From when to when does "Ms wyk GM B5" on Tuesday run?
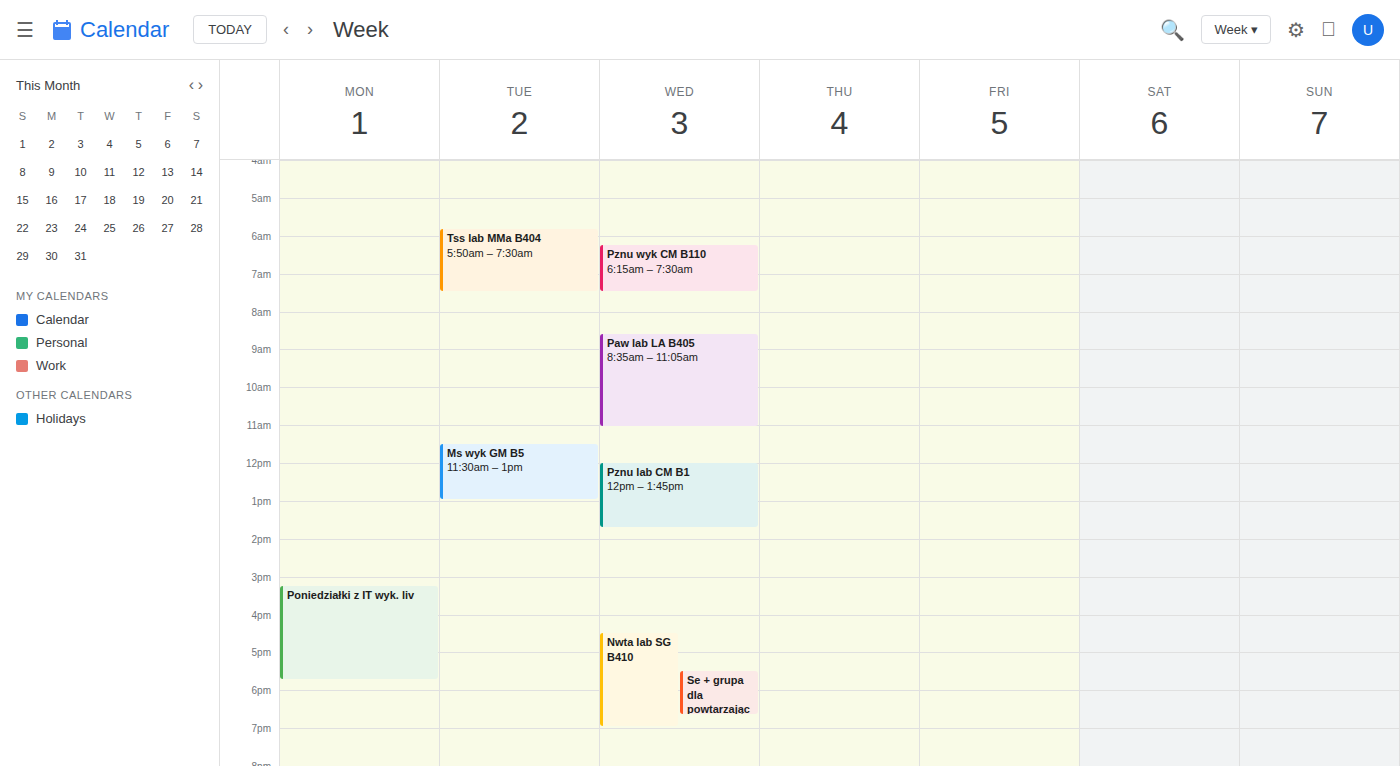
11:30 AM to 1:00 PM